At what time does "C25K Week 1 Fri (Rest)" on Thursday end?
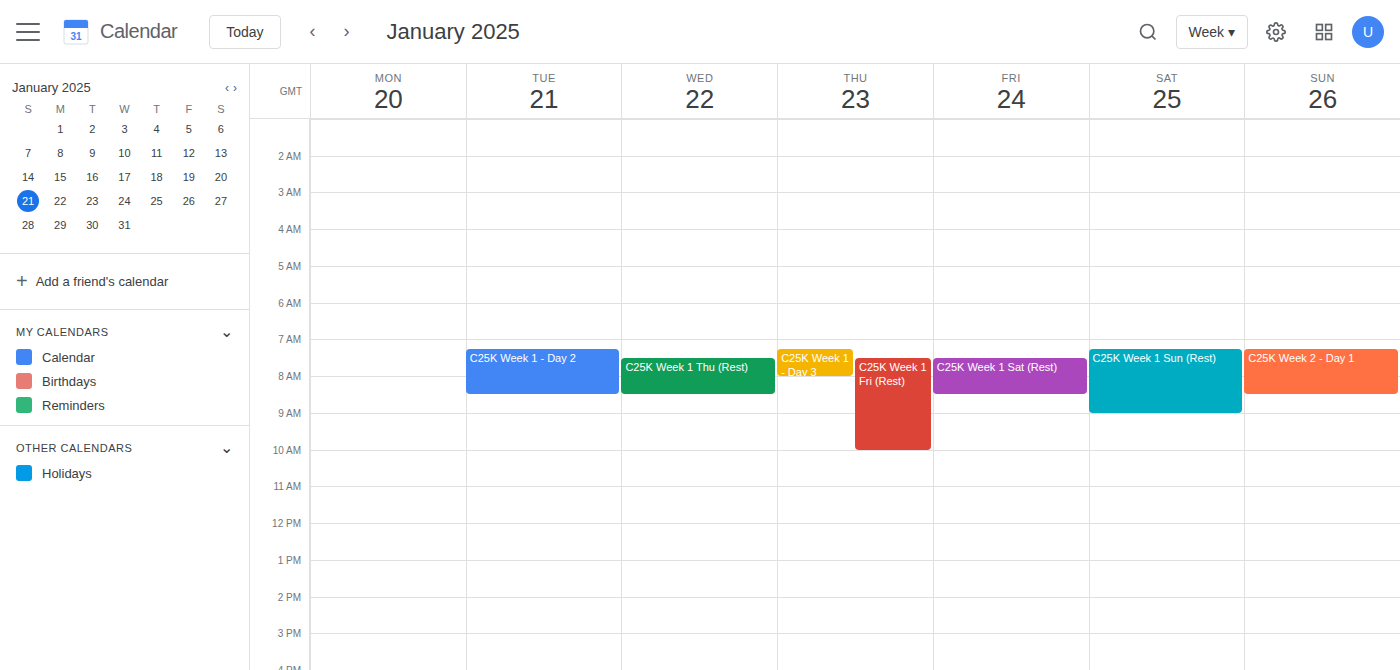
10:00 AM